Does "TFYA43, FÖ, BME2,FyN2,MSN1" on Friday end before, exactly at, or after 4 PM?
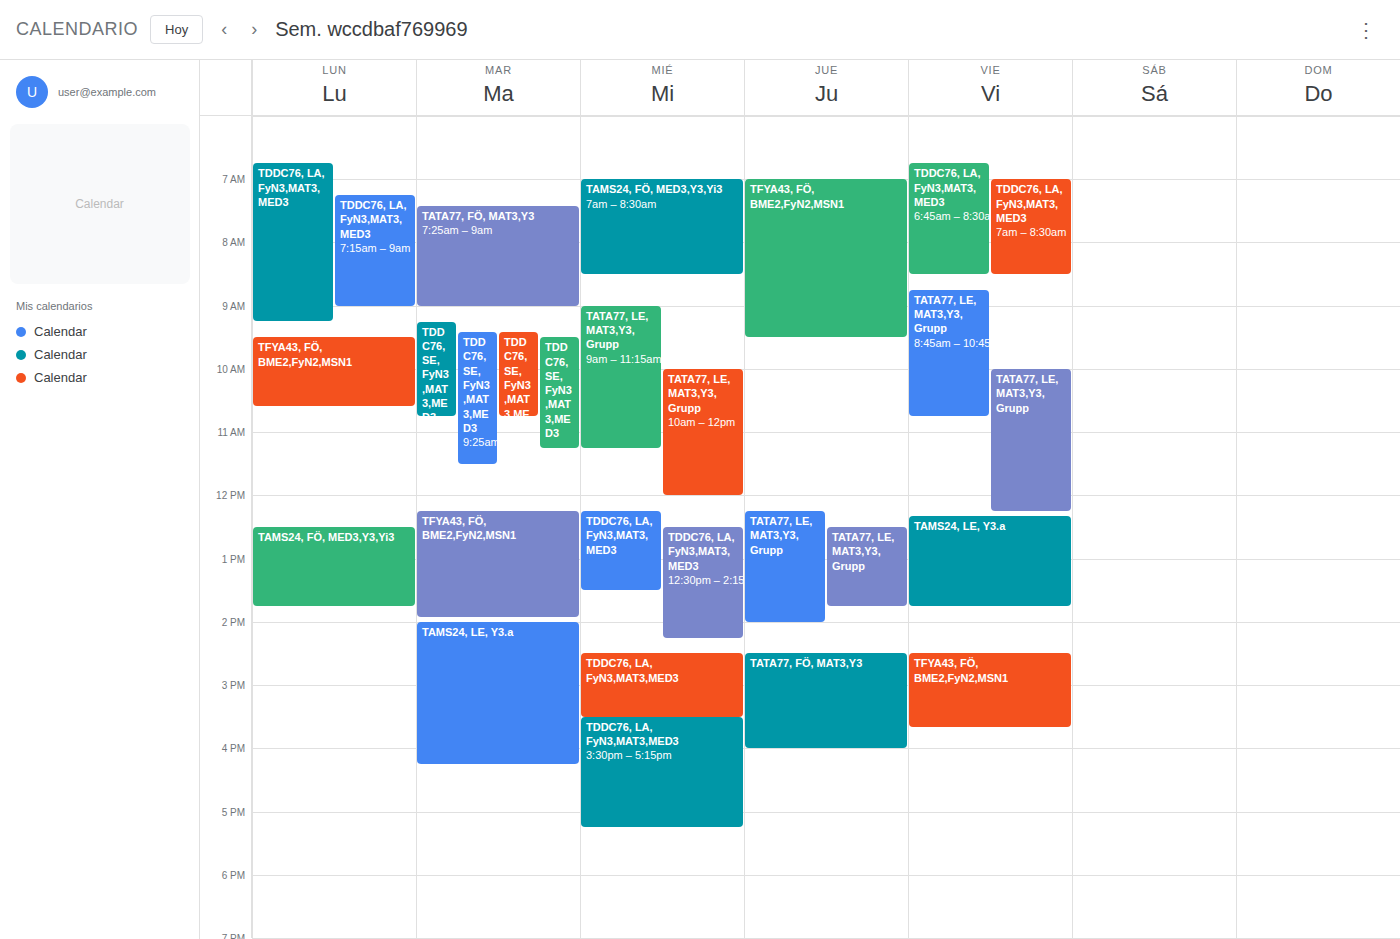
3:40 PM -- before 4 PM, 20 minutes above the 4 PM line.